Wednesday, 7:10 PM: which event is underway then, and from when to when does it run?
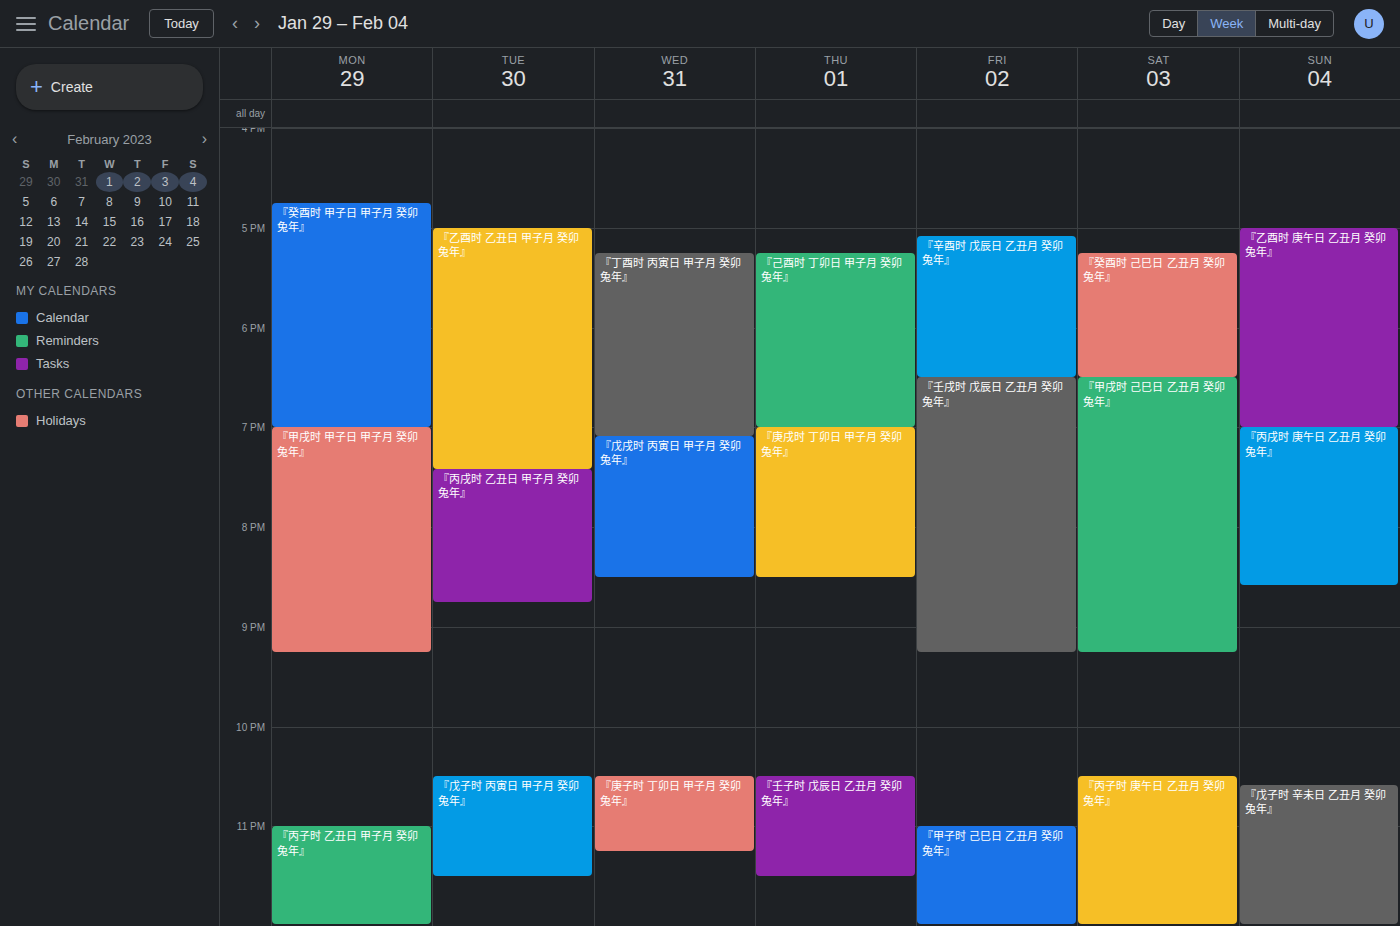
"『戊戌时 丙寅日 甲子月 癸卯兔年』", 7:05 PM to 8:30 PM